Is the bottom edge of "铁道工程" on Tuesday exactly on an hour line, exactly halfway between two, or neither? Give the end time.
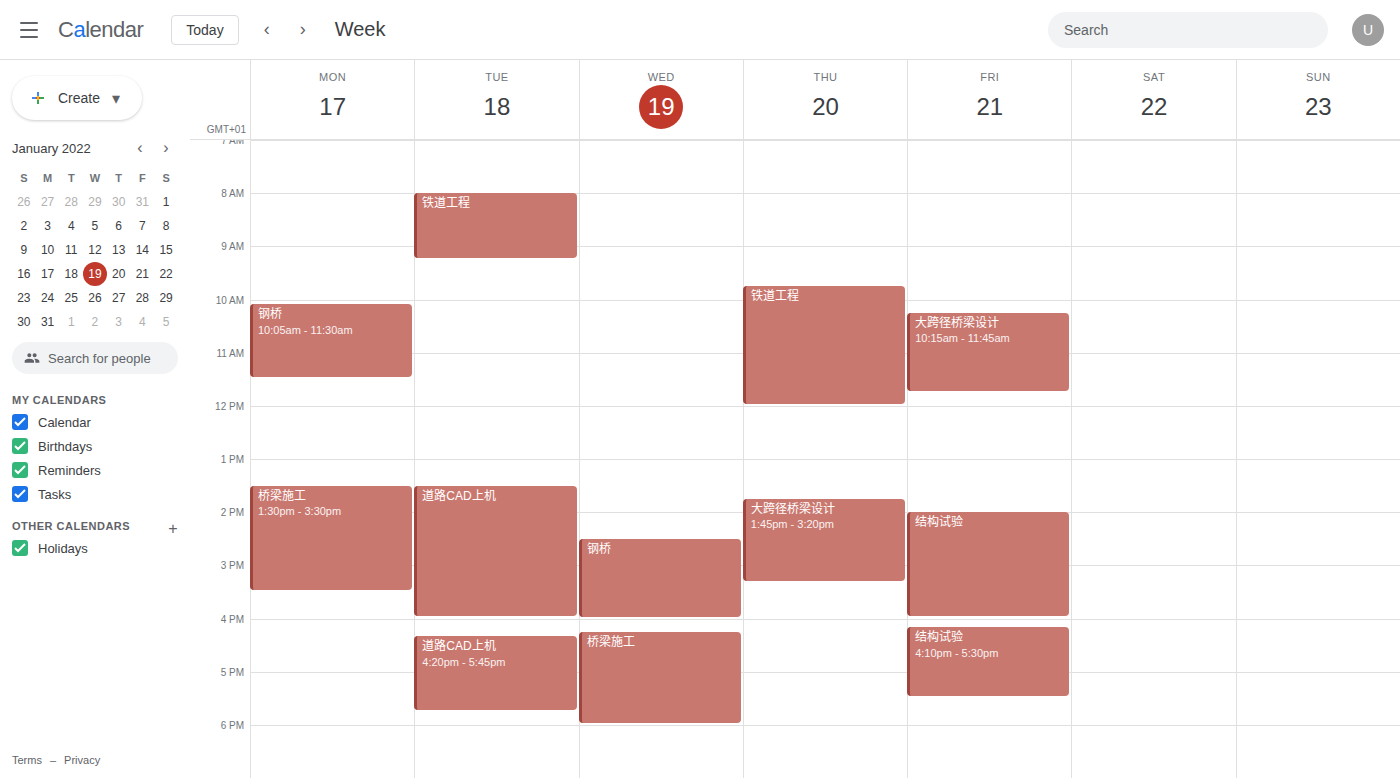
09:15 -- neither: a quarter of the way from the 09:00 line to the 10:00 line.